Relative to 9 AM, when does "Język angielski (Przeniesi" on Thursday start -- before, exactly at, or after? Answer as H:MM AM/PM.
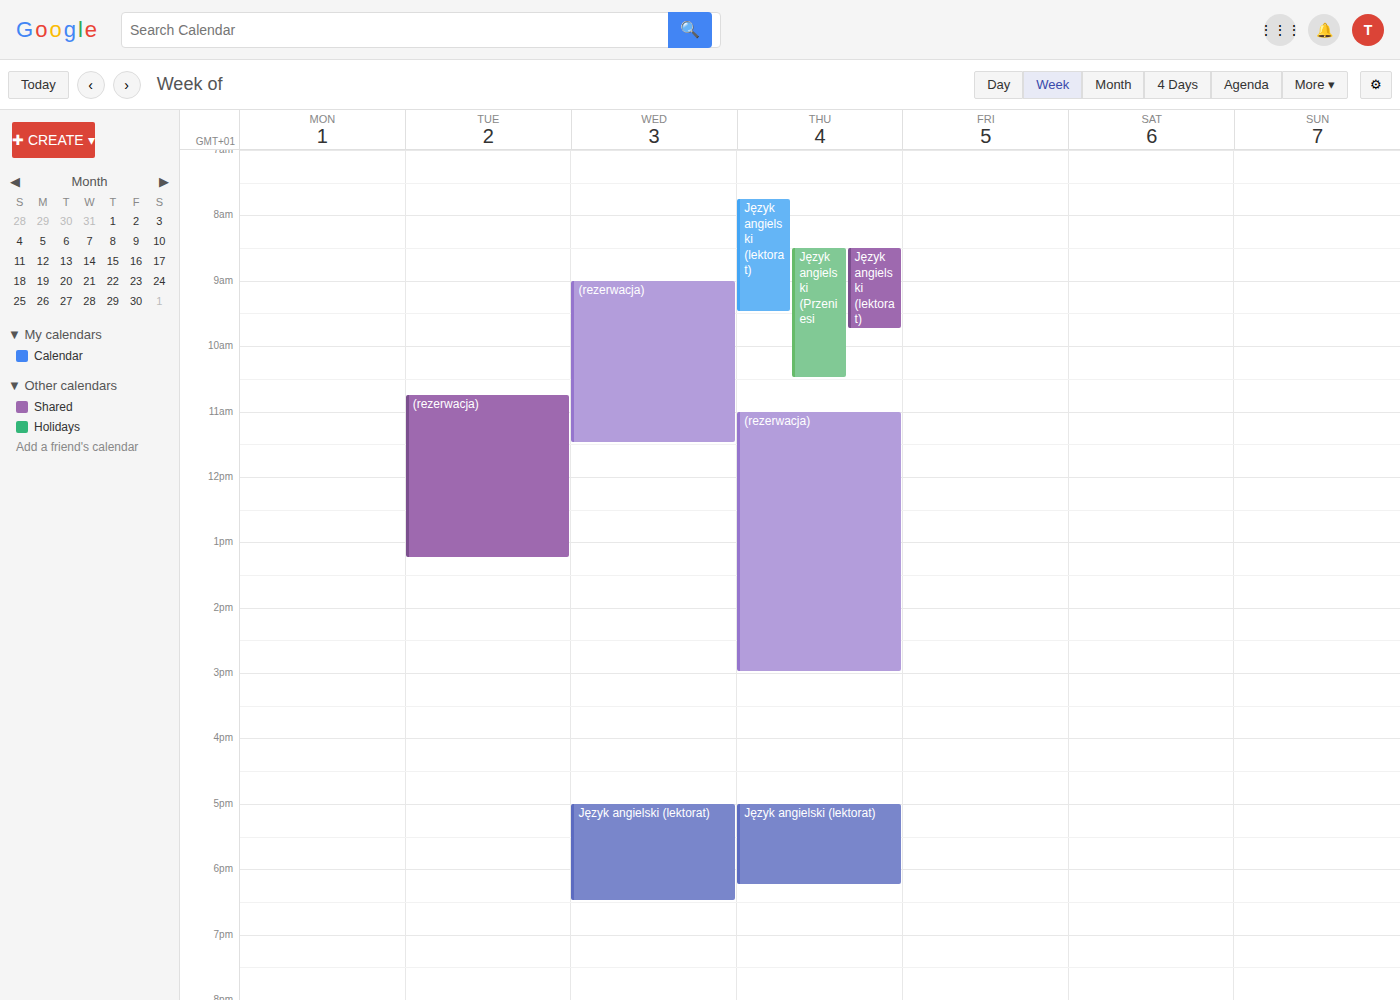
8:30 AM -- before 9 AM, 30 minutes above the 9 AM line.